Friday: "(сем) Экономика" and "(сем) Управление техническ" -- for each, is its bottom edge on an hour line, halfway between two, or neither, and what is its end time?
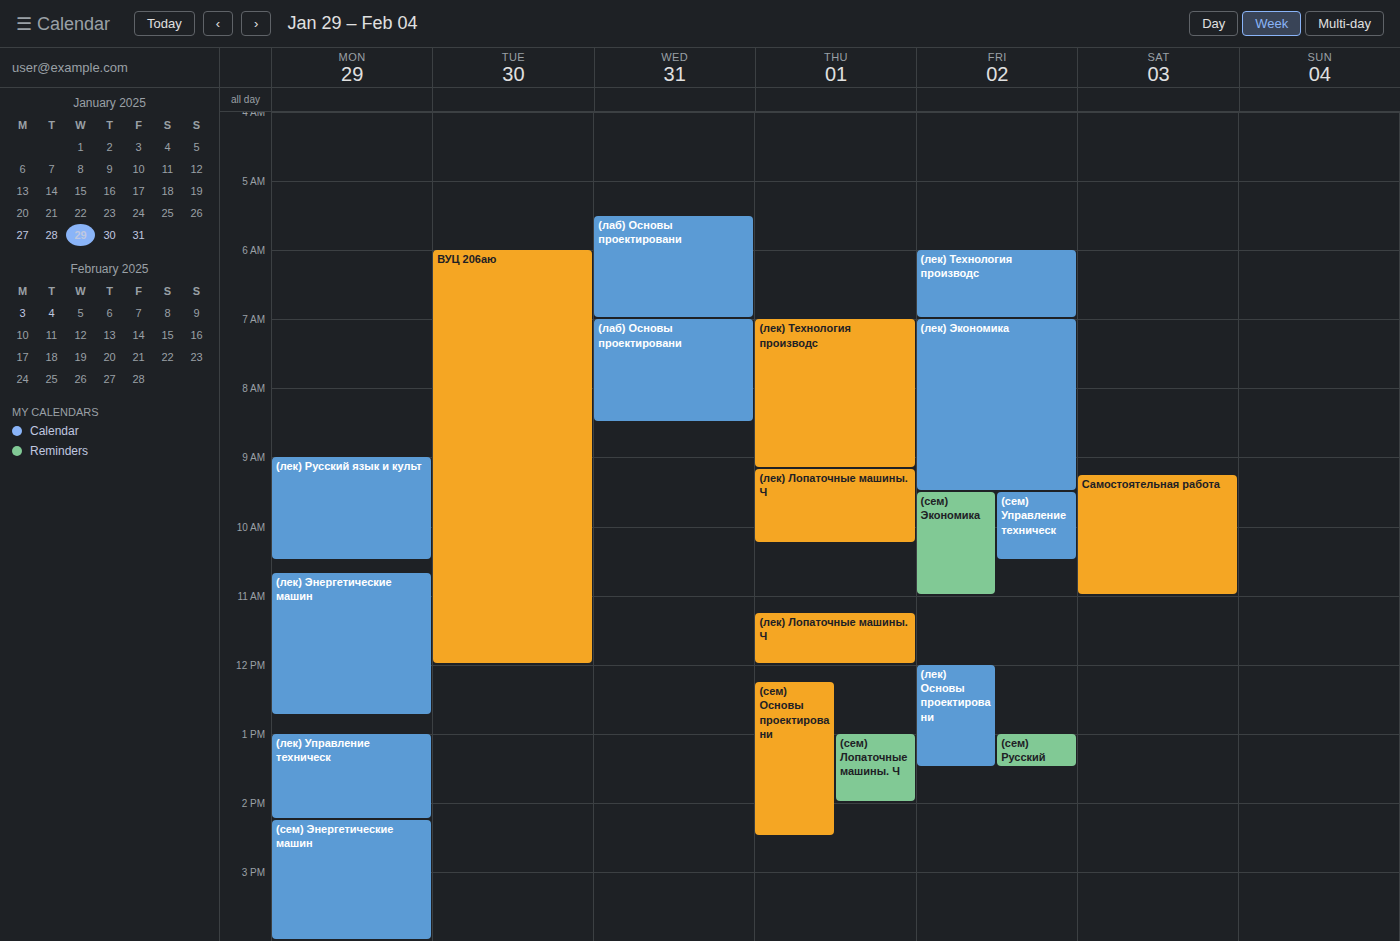
"(сем) Экономика": 11:00 AM, exactly on the 11 AM line. "(сем) Управление техническ": 10:30 AM, halfway between the 10 AM and 11 AM lines.